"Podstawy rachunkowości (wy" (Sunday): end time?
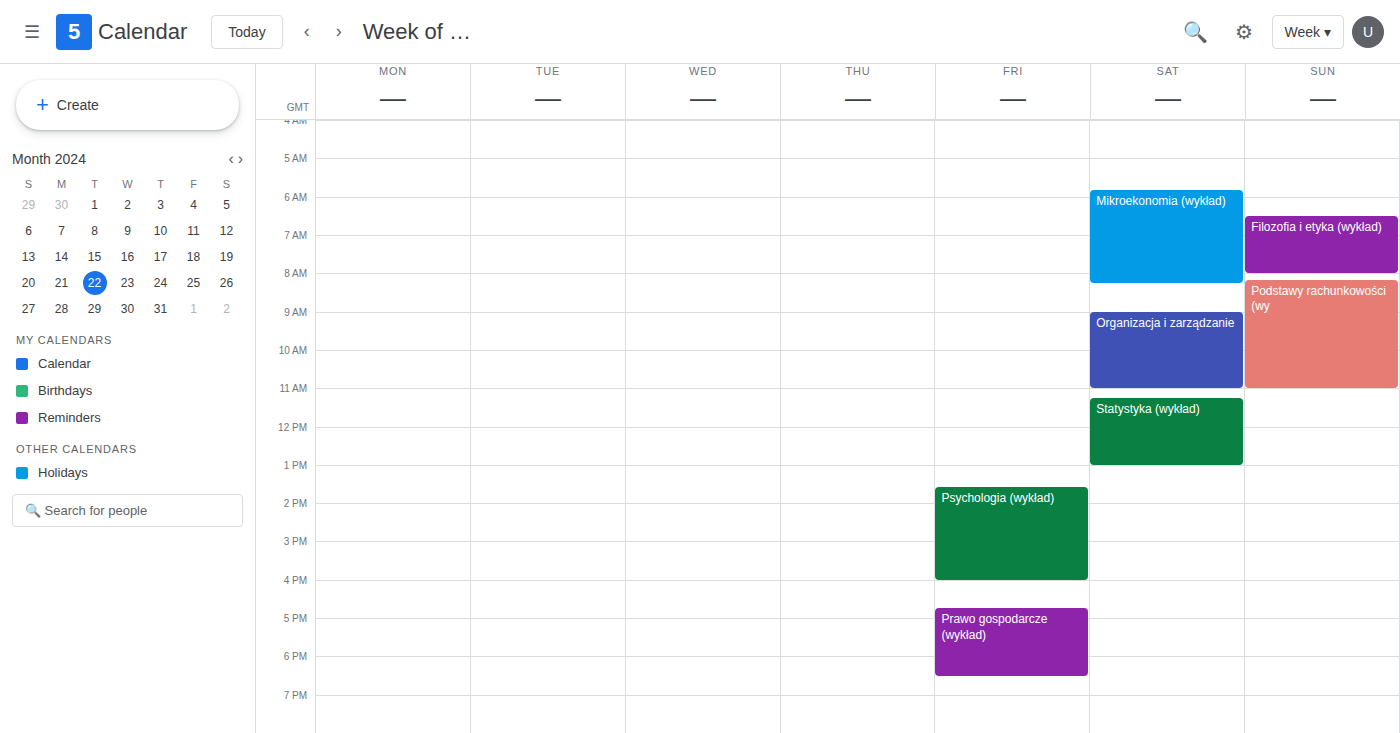
11:00 AM